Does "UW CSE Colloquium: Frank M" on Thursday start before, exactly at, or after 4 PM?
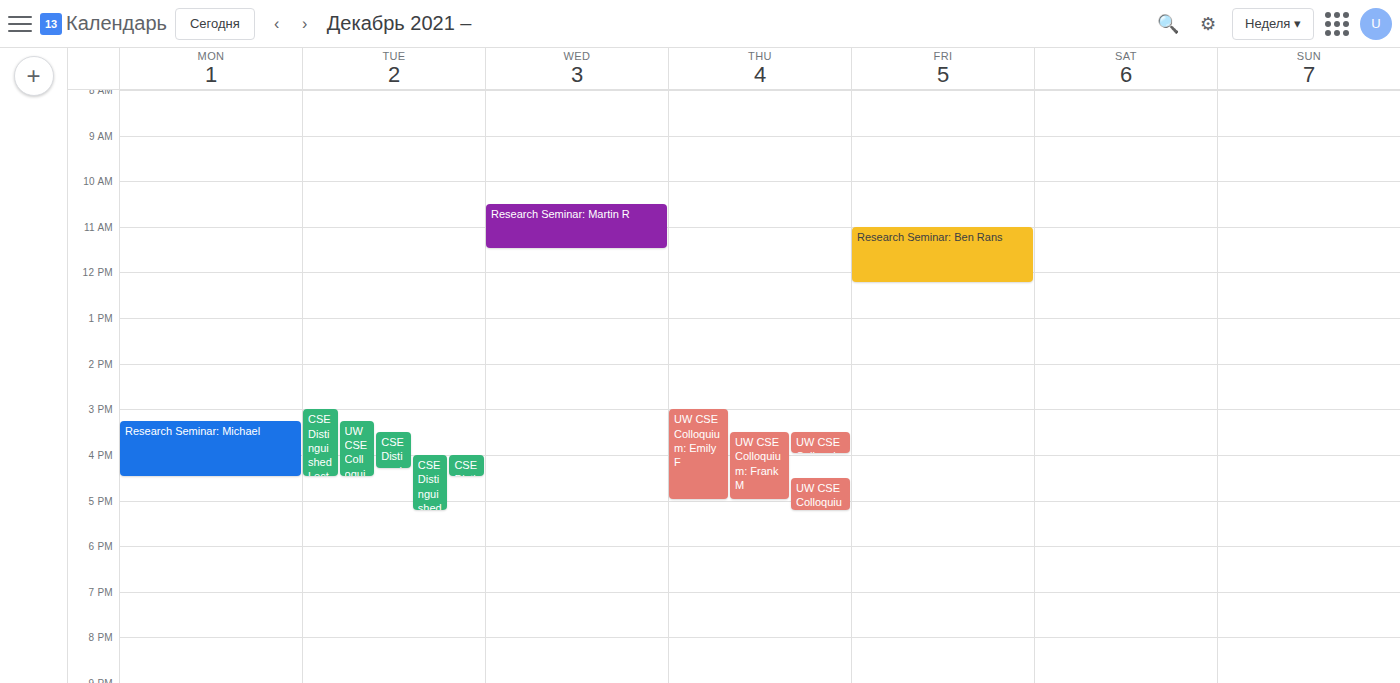
3:30 PM -- before 4 PM, 30 minutes above the 4 PM line.